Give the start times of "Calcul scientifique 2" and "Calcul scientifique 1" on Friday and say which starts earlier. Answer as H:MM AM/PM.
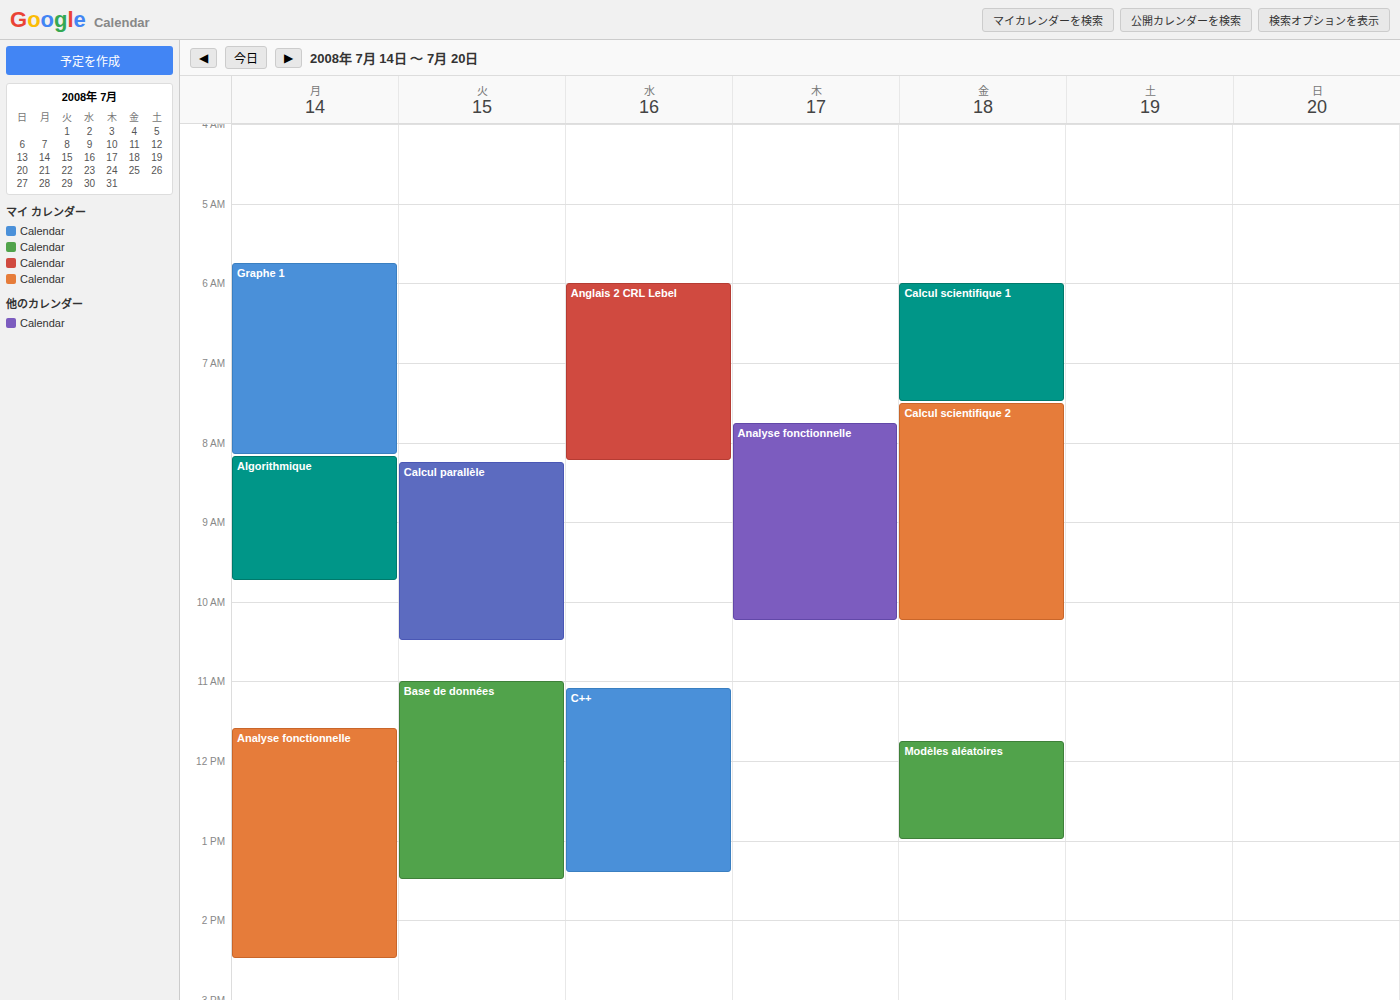
"Calcul scientifique 1" 6:00 AM; "Calcul scientifique 2" 7:30 AM.